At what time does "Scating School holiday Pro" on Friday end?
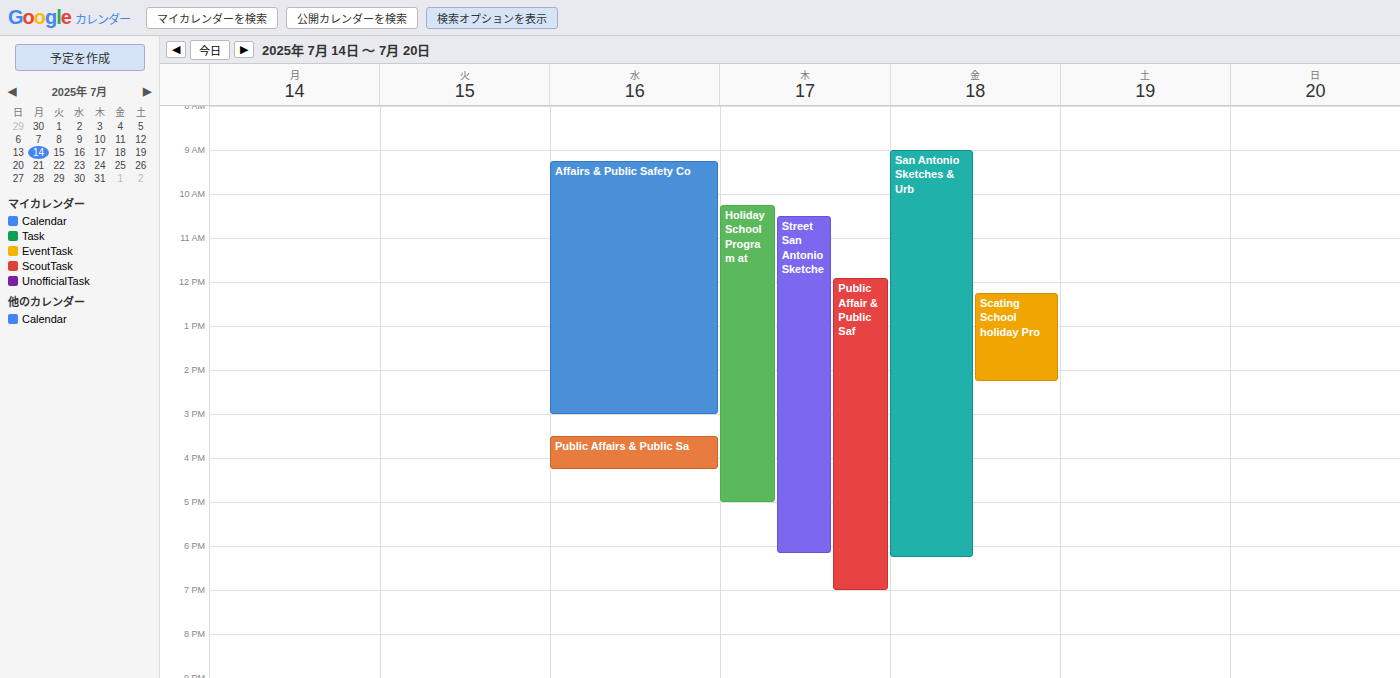
2:15 PM